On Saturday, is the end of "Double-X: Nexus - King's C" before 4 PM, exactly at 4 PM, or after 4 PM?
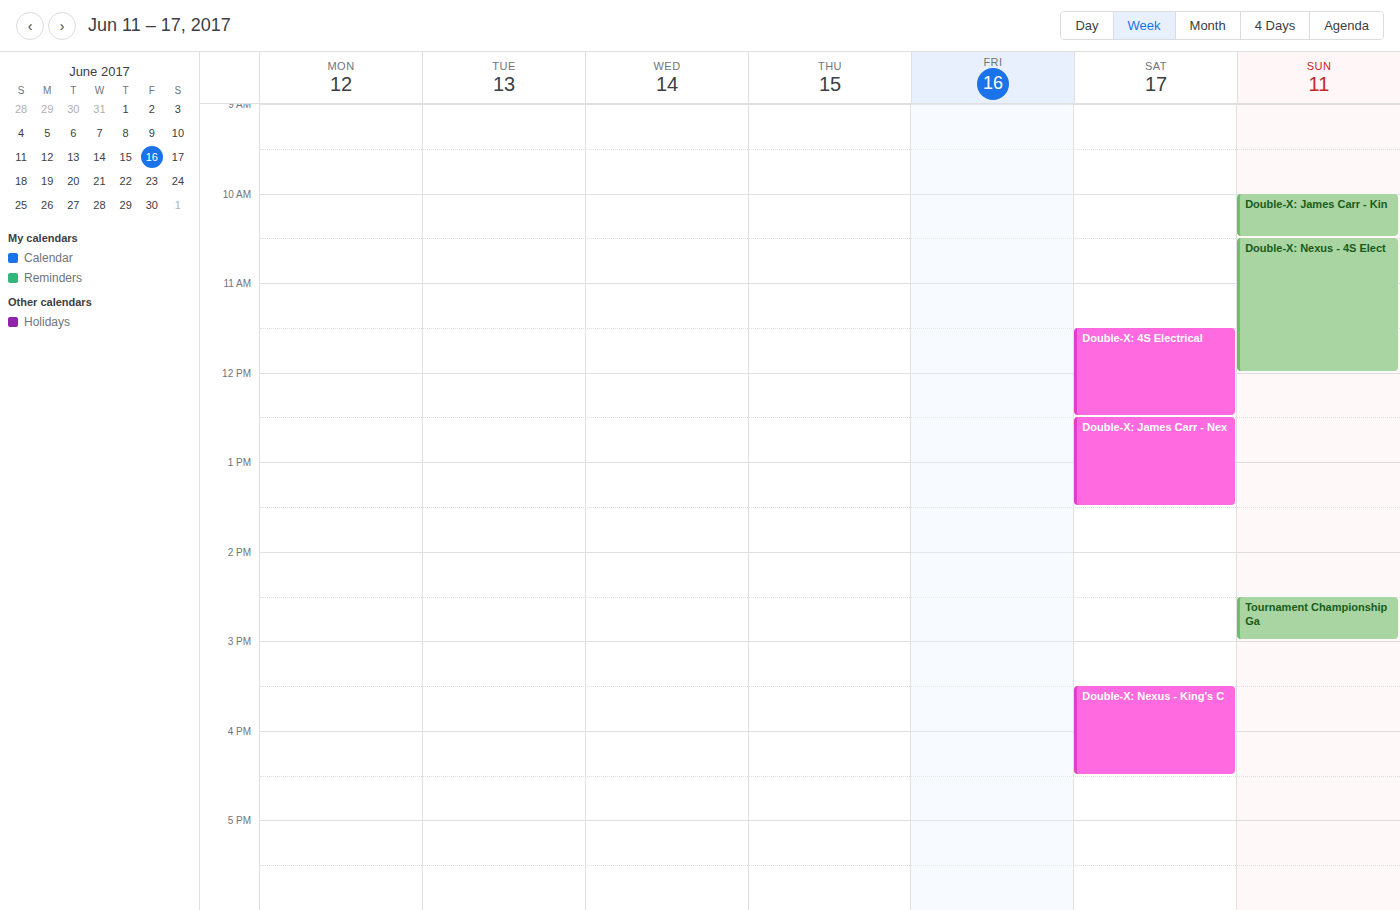
4:30 PM -- after 4 PM, 30 minutes below the 4 PM line.